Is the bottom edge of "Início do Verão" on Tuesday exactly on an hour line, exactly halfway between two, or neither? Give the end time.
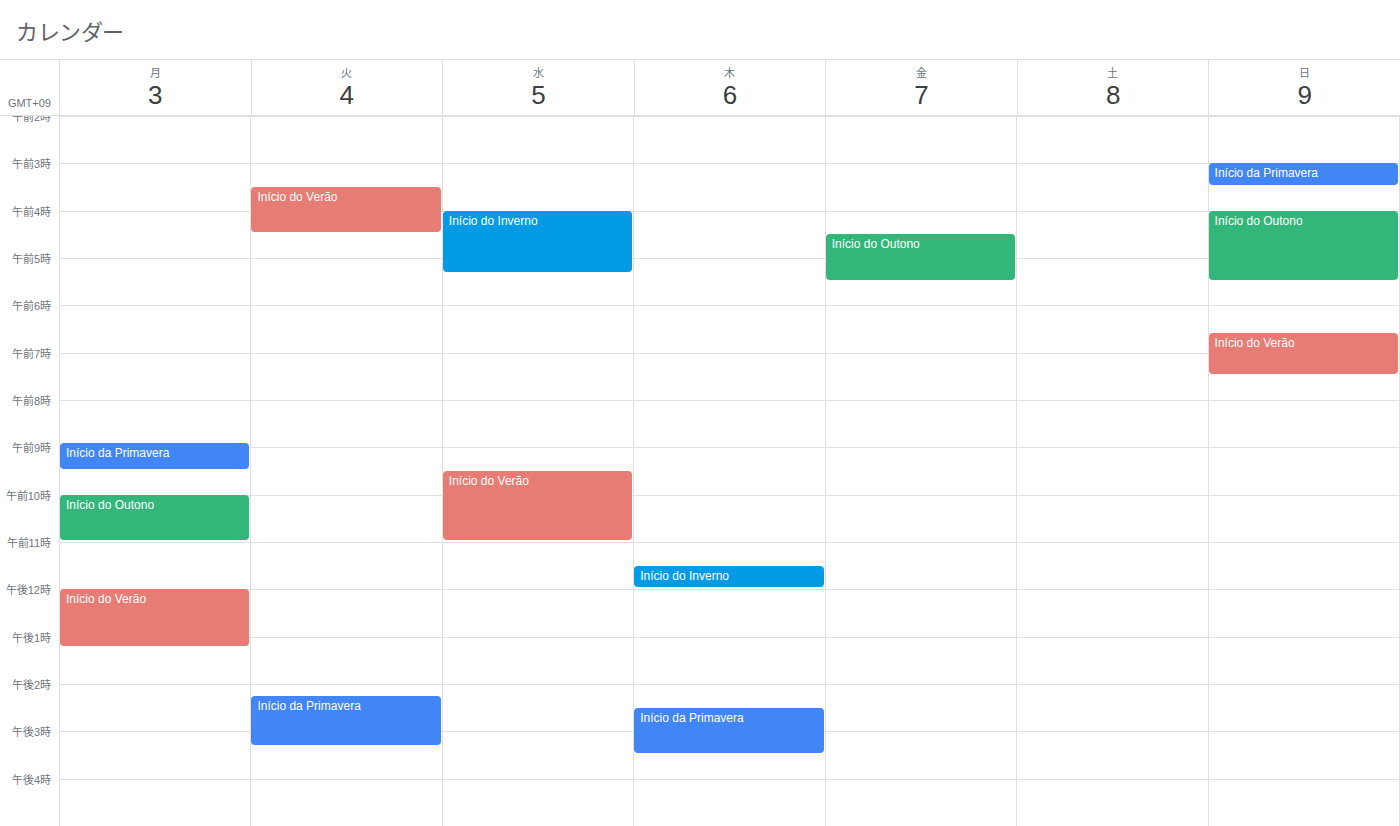
4:30 AM -- halfway between the 4 AM and 5 AM lines.